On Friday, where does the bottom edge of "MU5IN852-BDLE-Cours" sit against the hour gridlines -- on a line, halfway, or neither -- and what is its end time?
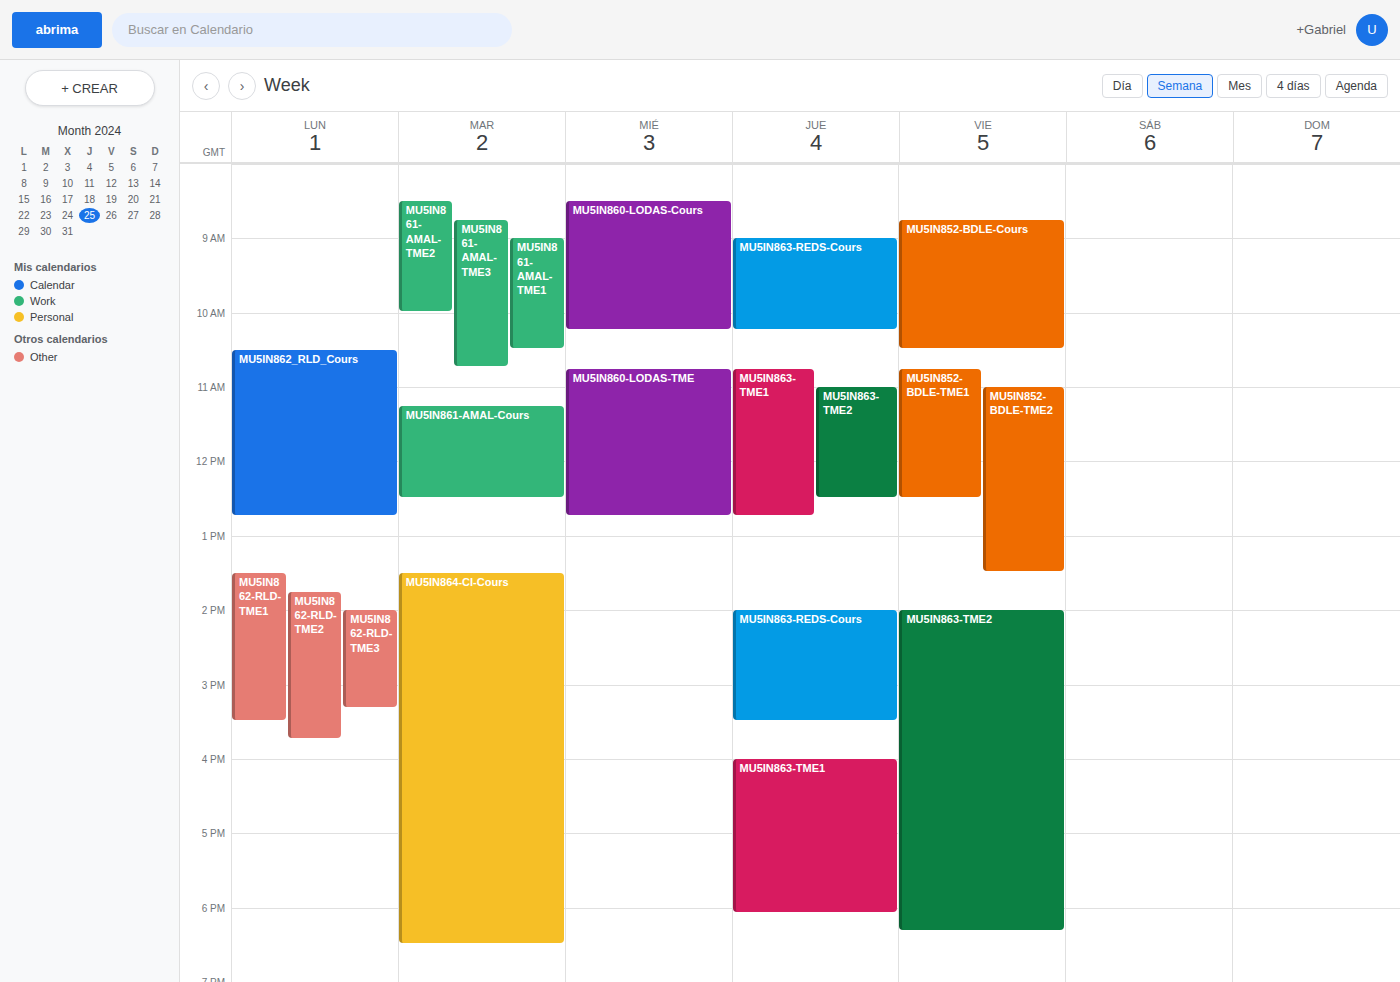
10:30 AM -- halfway between the 10 AM and 11 AM lines.